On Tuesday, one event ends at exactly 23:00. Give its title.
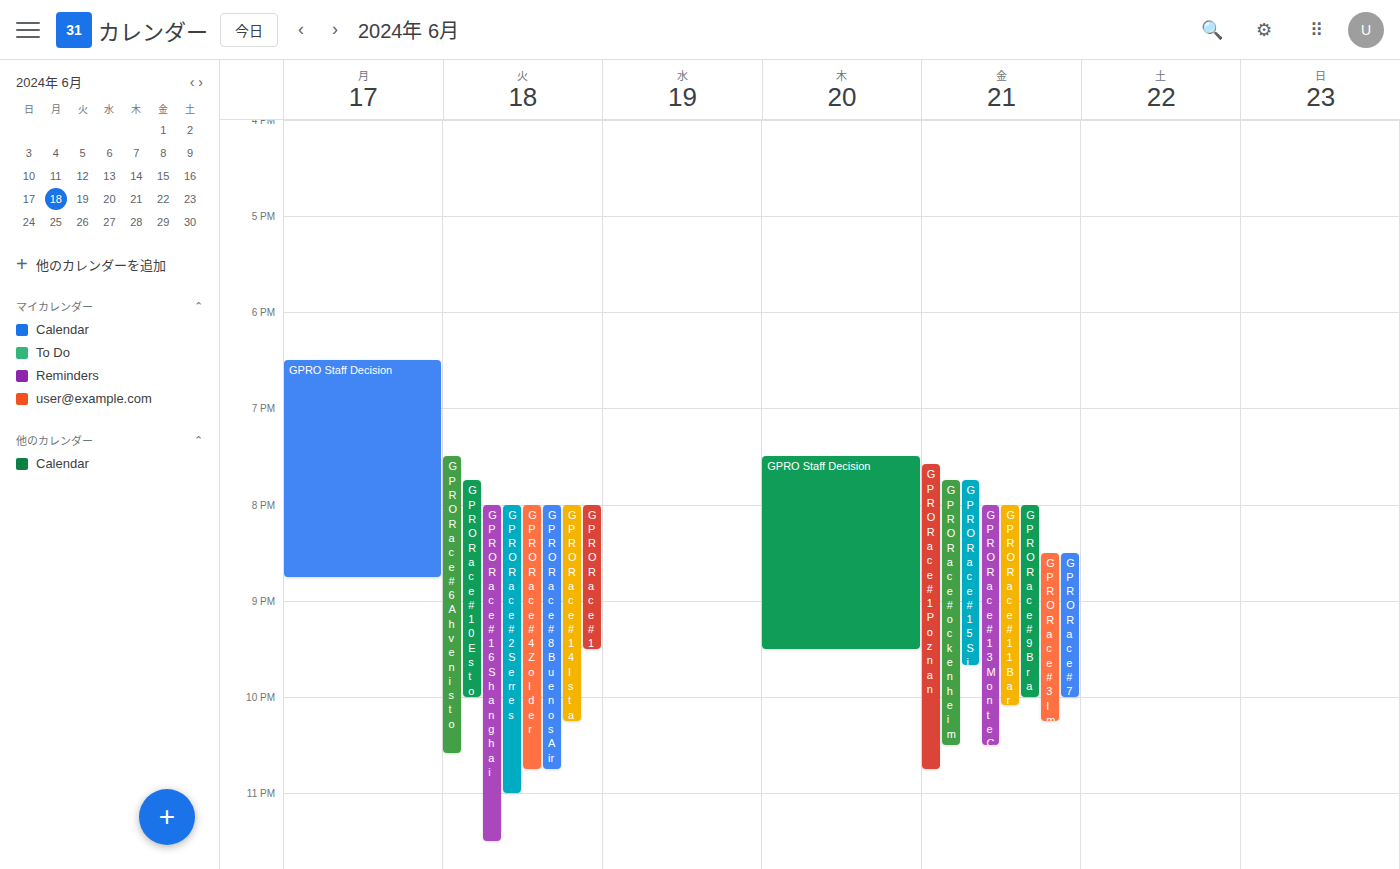
"GPRO Race #2 Serres"